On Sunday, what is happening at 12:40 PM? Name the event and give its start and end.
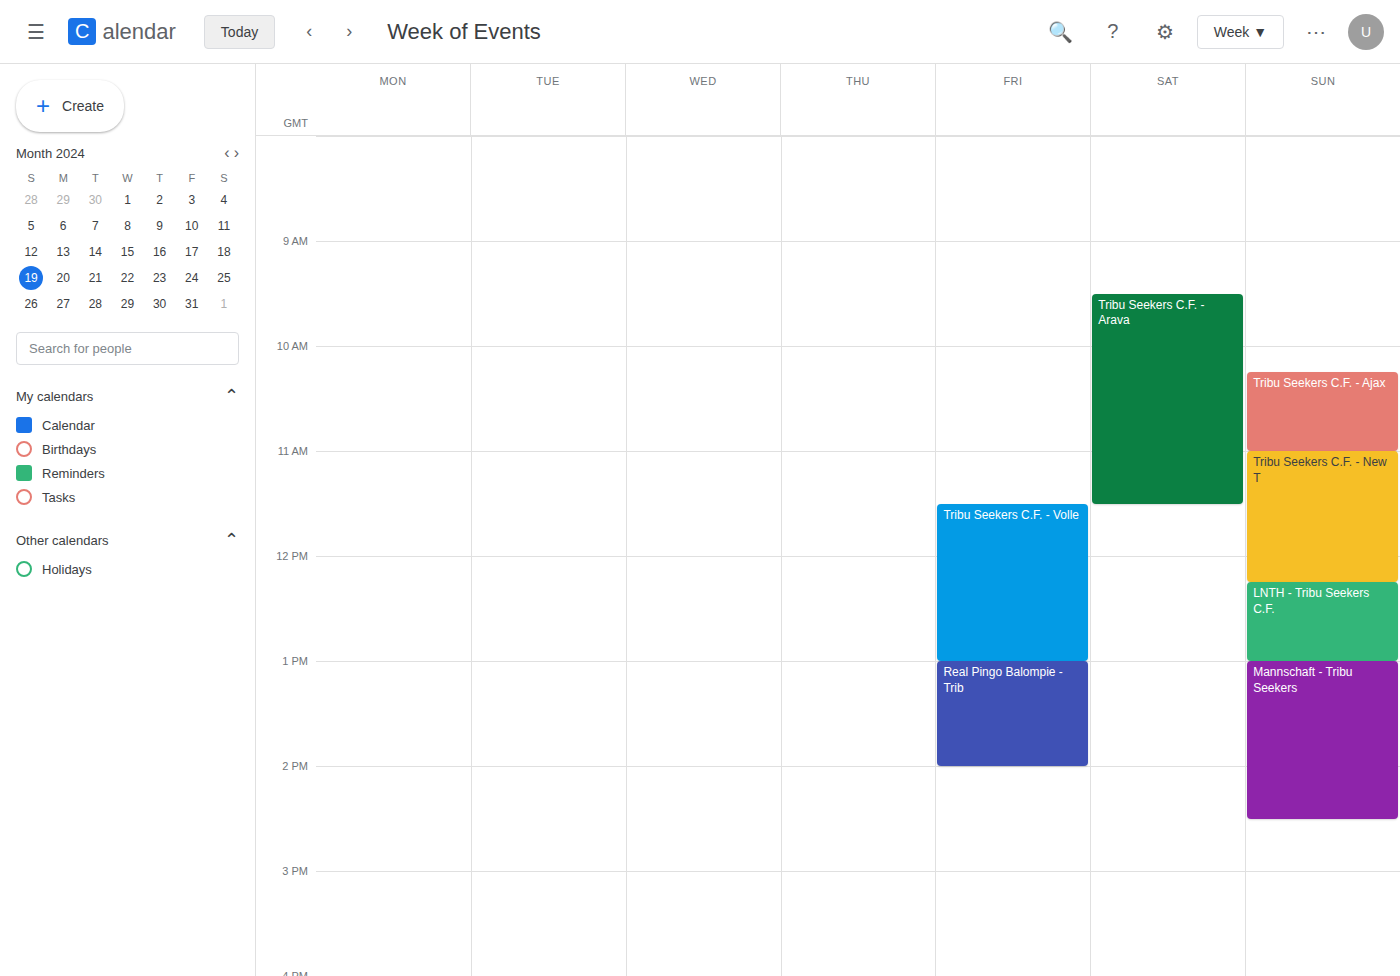
"LNTH - Tribu Seekers C.F.", 12:15 PM to 1:00 PM